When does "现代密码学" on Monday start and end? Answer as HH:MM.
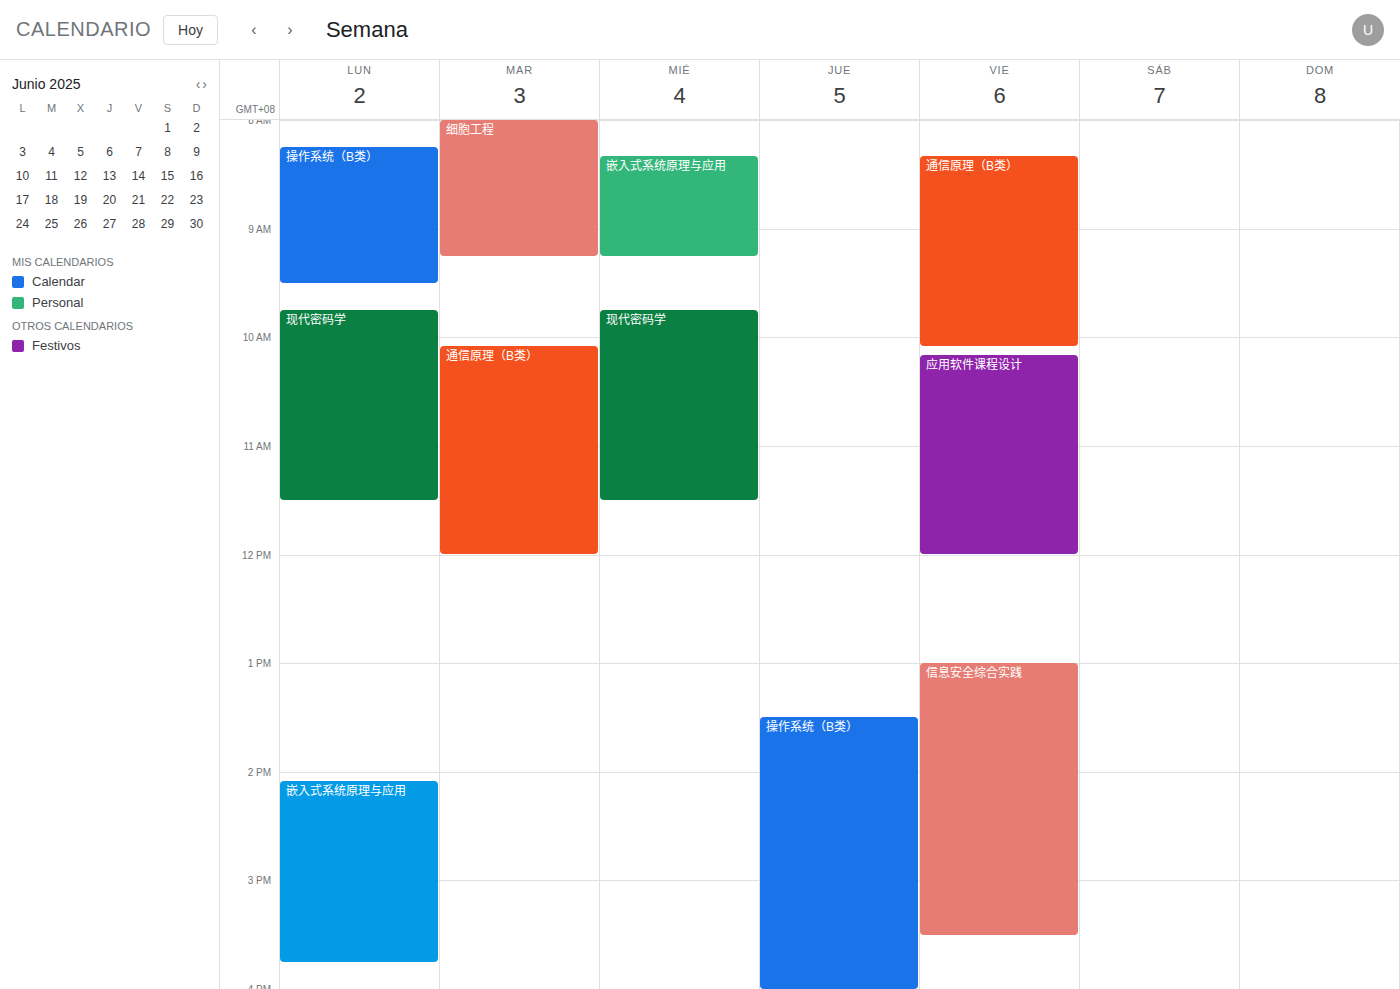
09:45 to 11:30